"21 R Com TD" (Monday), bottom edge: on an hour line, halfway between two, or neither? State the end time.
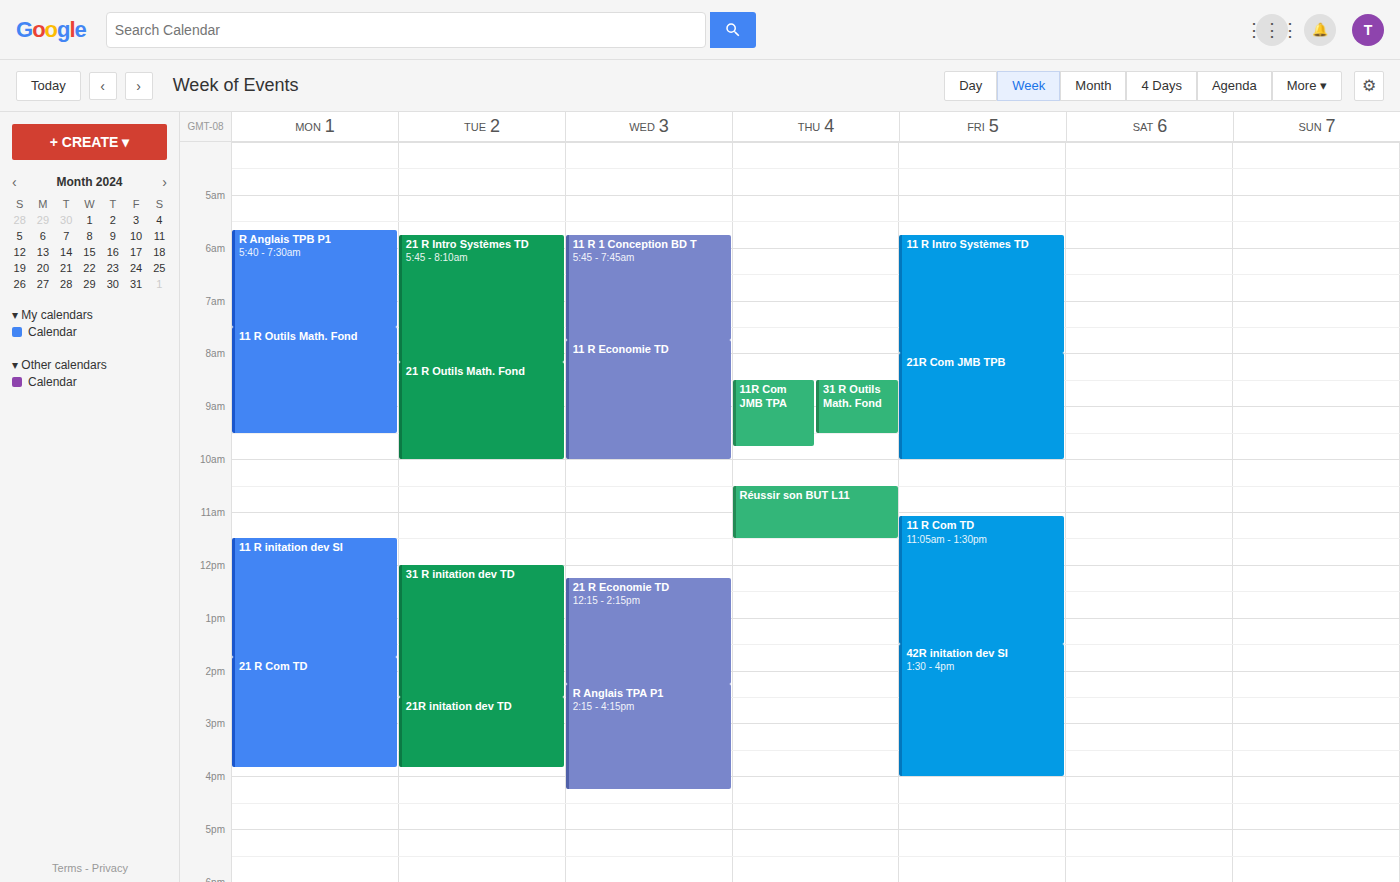
3:50 PM -- neither: 50 minutes below the 3 PM line and 10 minutes above the 4 PM line.